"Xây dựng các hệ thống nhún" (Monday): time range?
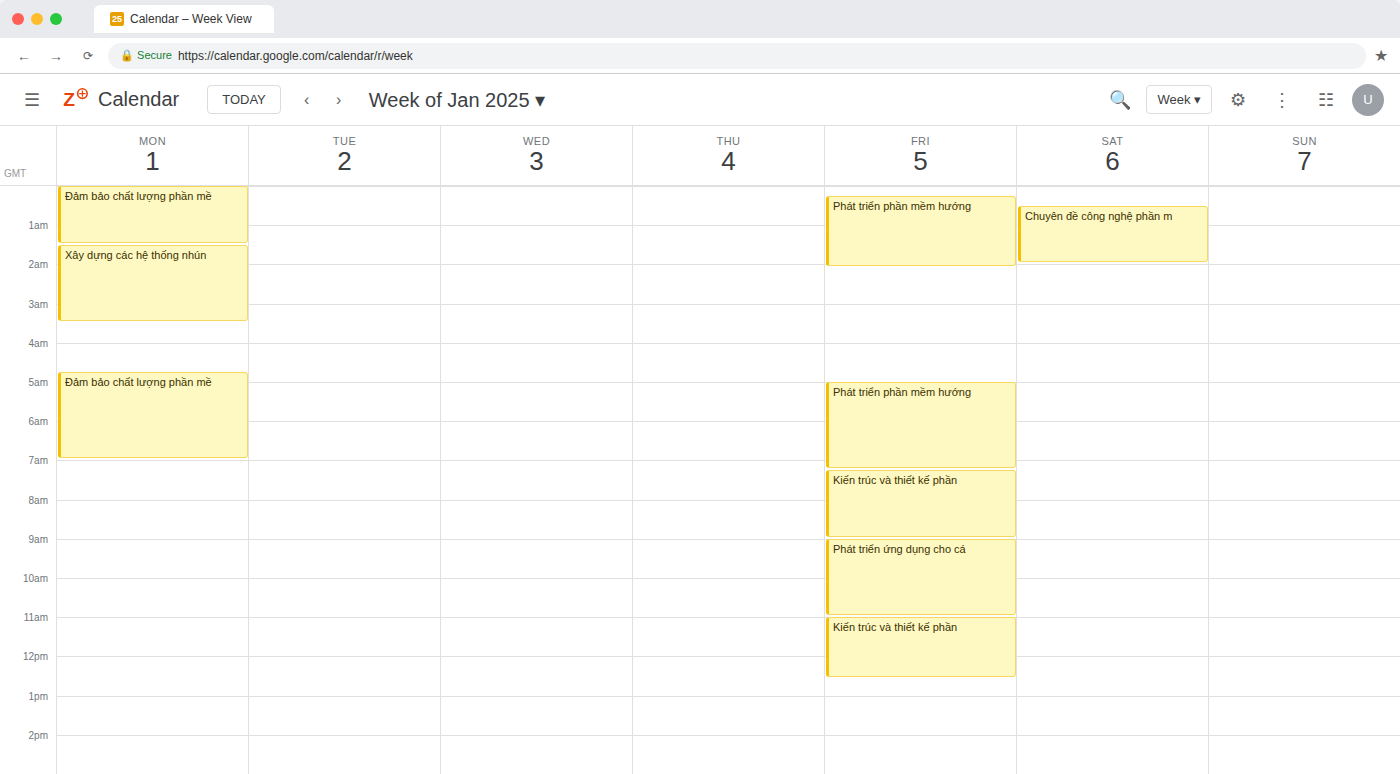
1:30 AM to 3:30 AM